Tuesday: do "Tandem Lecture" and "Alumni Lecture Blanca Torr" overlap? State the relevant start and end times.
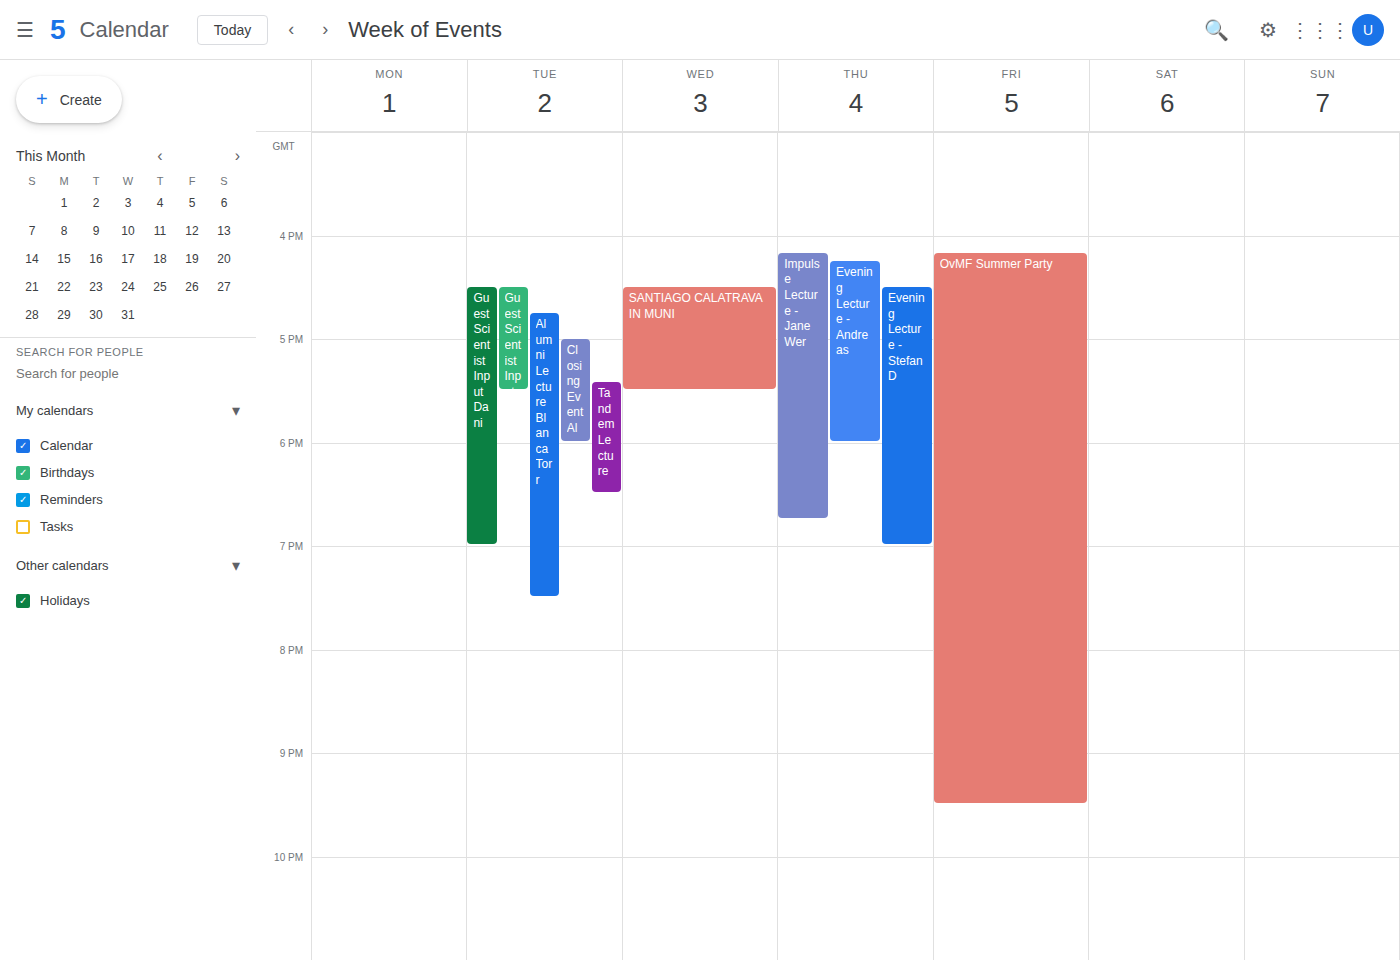
"Tandem Lecture" runs 17:25 to 18:30, inside "Alumni Lecture Blanca Torr" -- they overlap.